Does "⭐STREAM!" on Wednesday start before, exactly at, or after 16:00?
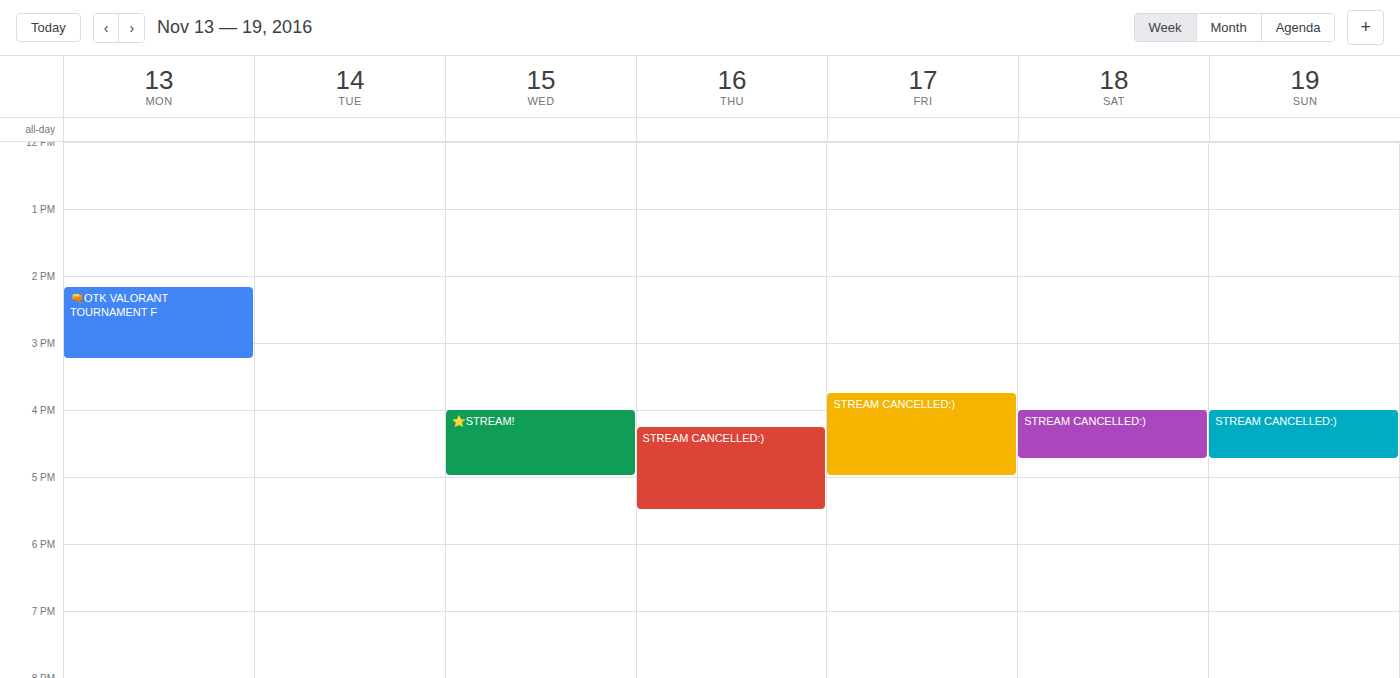
16:00 -- exactly at 16:00, on the 16:00 line.